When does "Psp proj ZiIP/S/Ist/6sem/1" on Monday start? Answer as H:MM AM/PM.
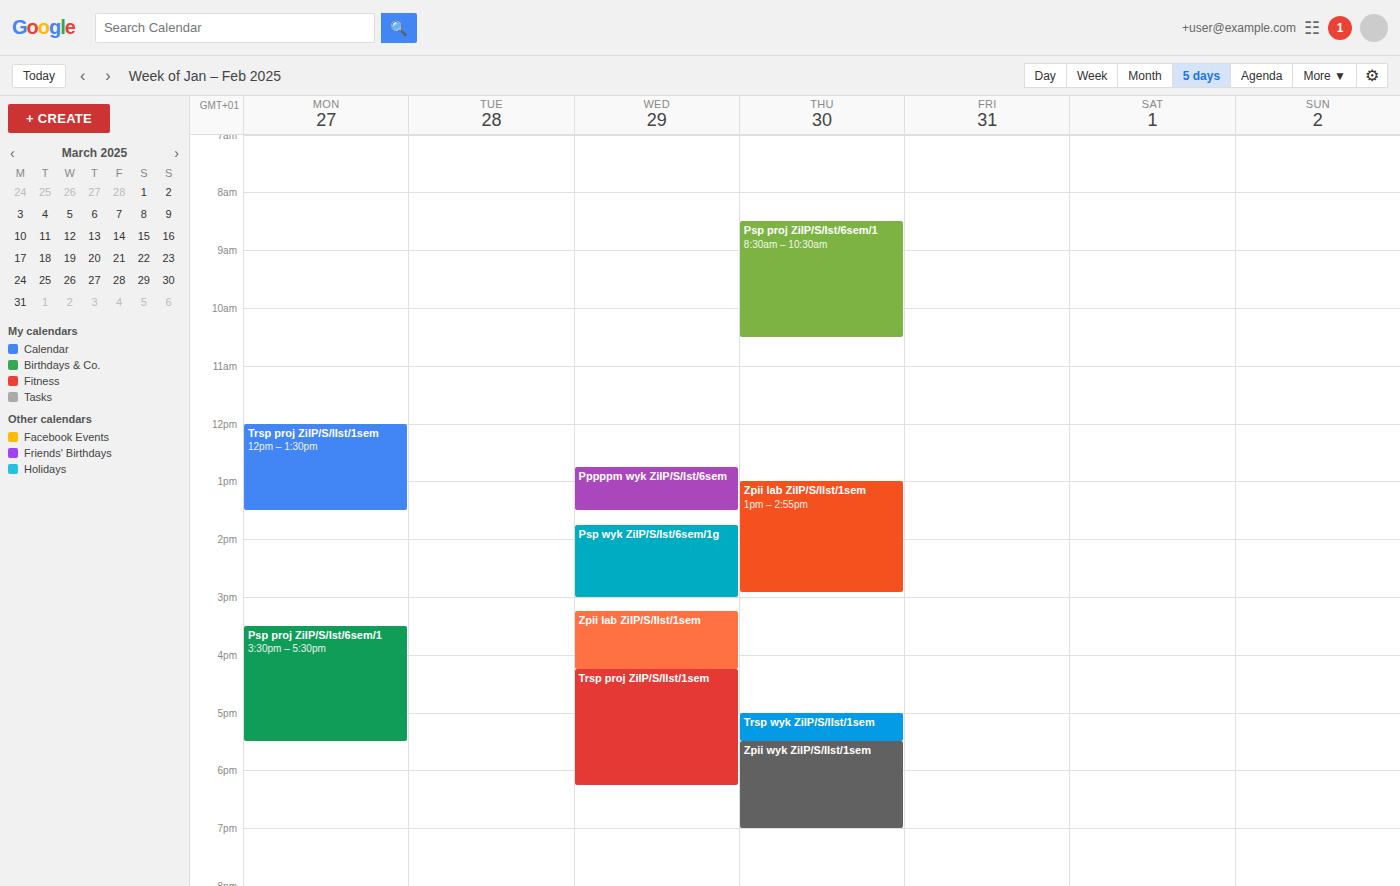
3:30 PM